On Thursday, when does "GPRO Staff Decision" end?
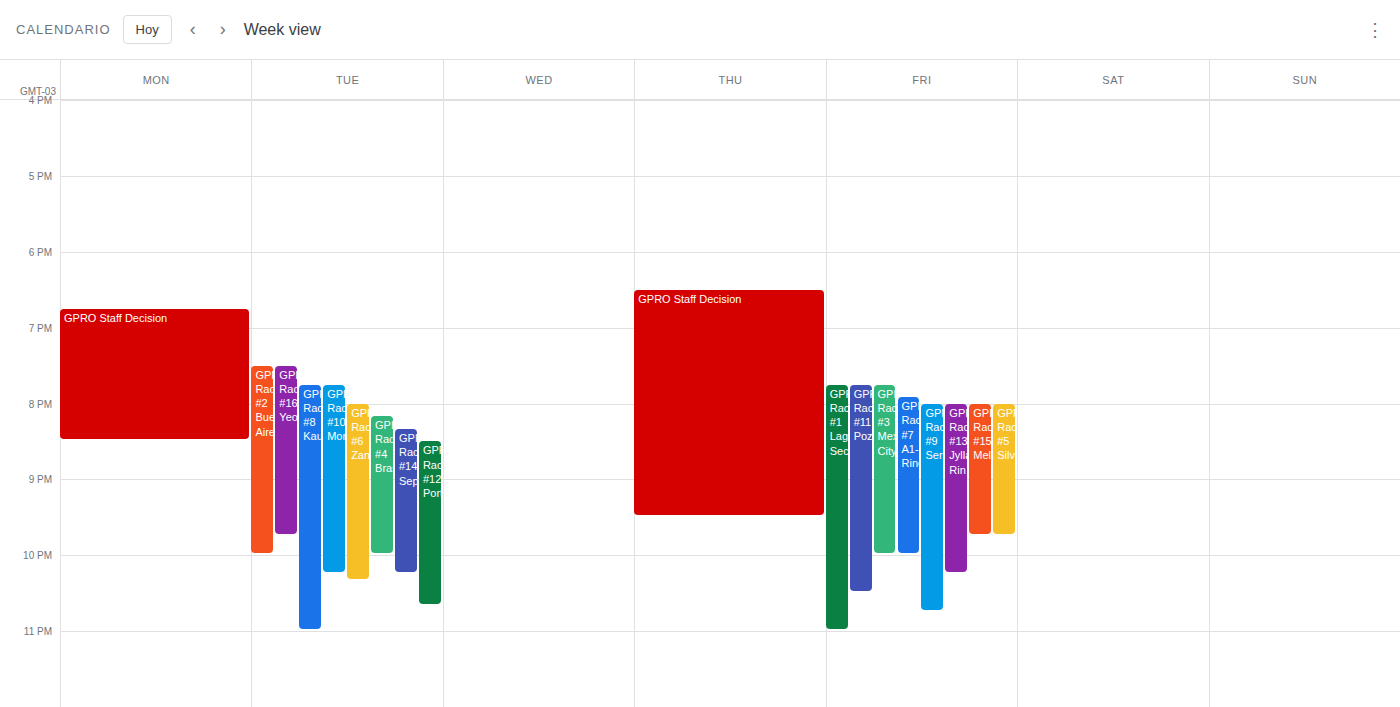
9:30 PM